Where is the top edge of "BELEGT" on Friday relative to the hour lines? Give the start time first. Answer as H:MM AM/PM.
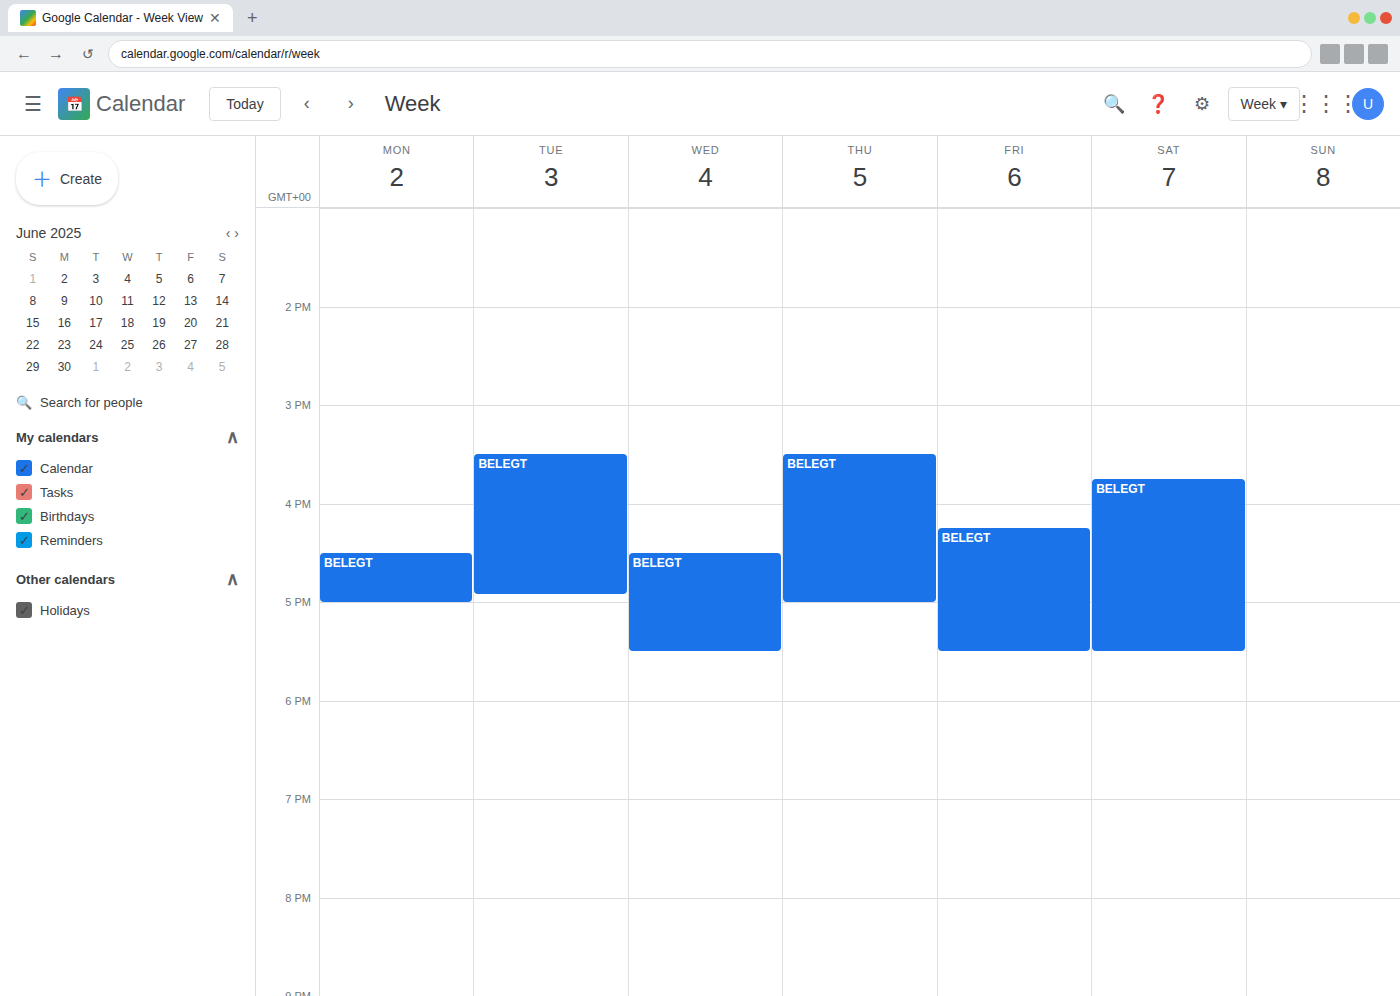
4:15 PM -- neither: a quarter of the way from the 4 PM line to the 5 PM line.